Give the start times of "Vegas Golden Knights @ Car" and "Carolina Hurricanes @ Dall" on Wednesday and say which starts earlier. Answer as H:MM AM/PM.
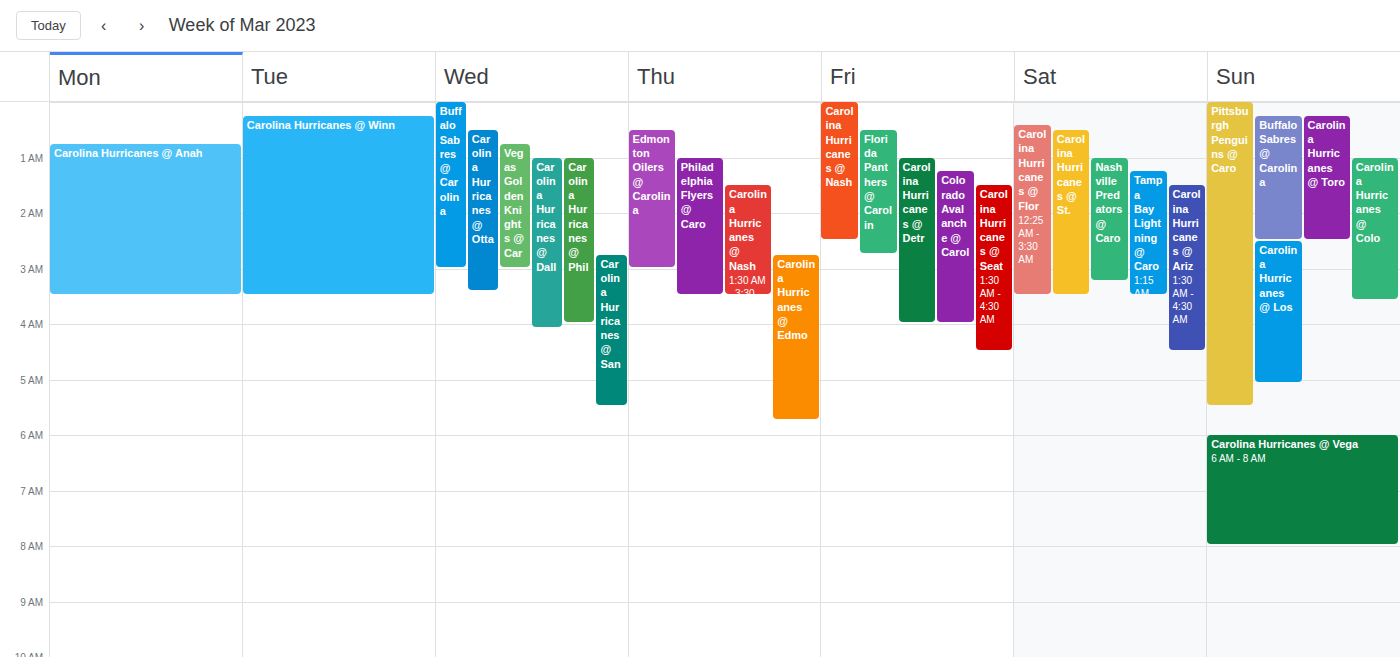
"Vegas Golden Knights @ Car" 12:45 AM; "Carolina Hurricanes @ Dall" 1:00 AM.